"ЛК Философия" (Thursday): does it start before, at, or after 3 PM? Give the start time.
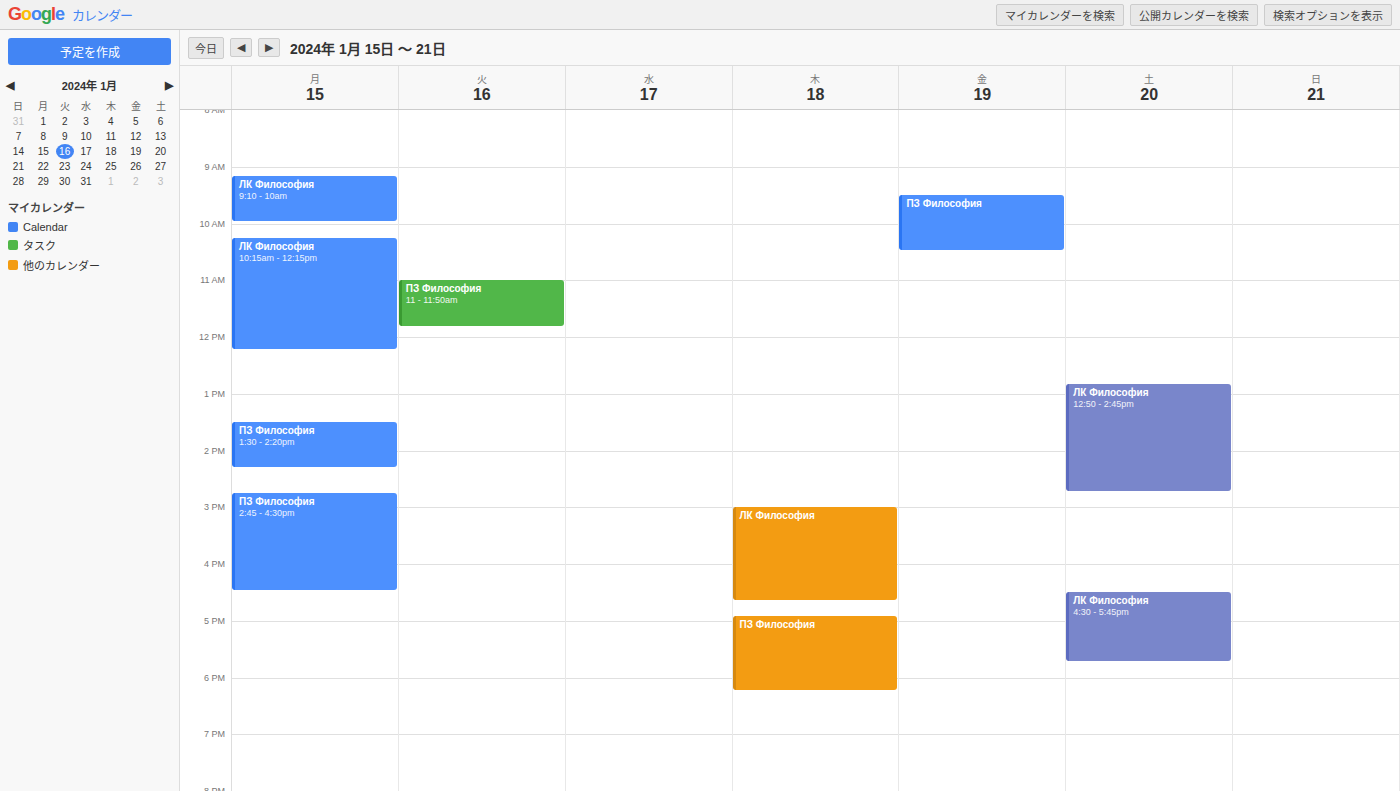
3:00 PM -- exactly at 3 PM, on the 3 PM line.